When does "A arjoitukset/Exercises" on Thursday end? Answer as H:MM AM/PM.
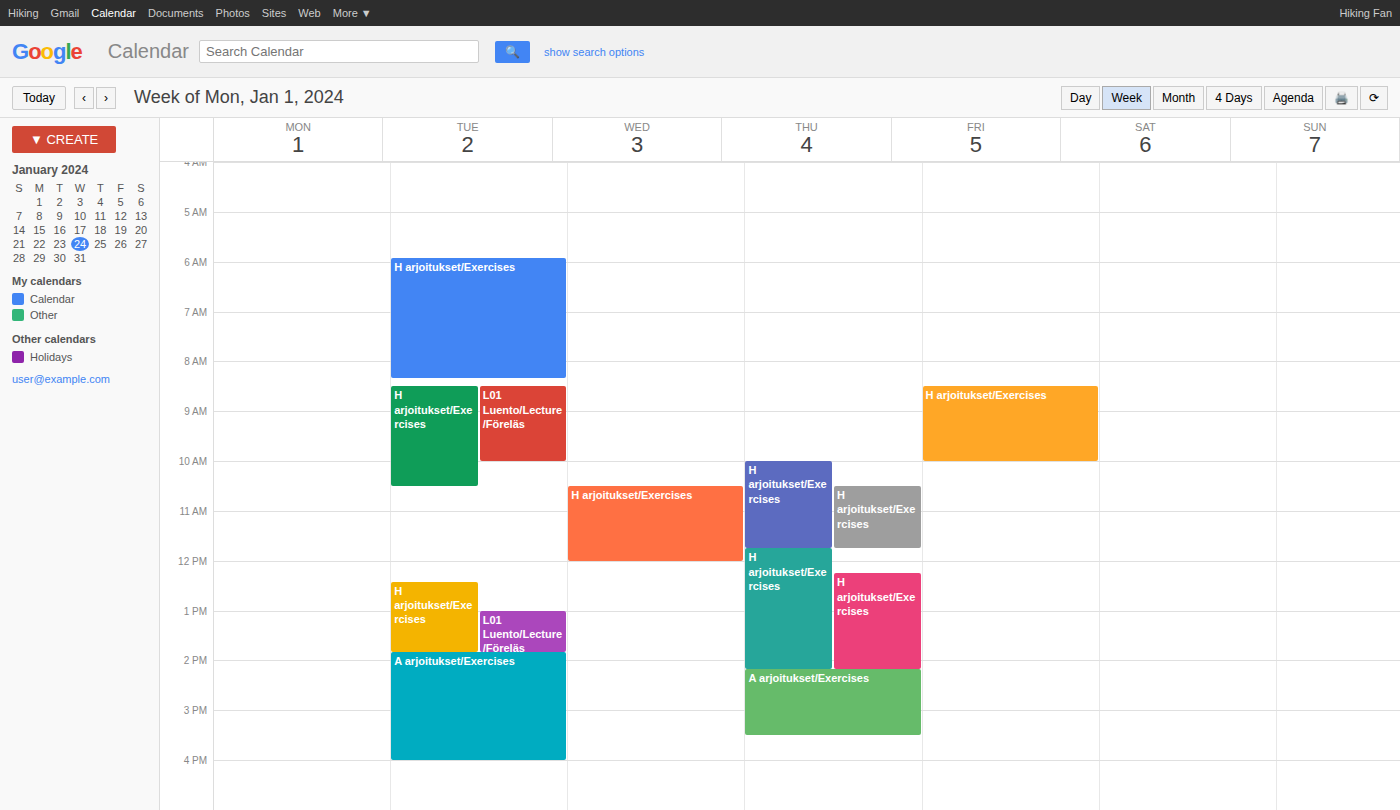
3:30 PM